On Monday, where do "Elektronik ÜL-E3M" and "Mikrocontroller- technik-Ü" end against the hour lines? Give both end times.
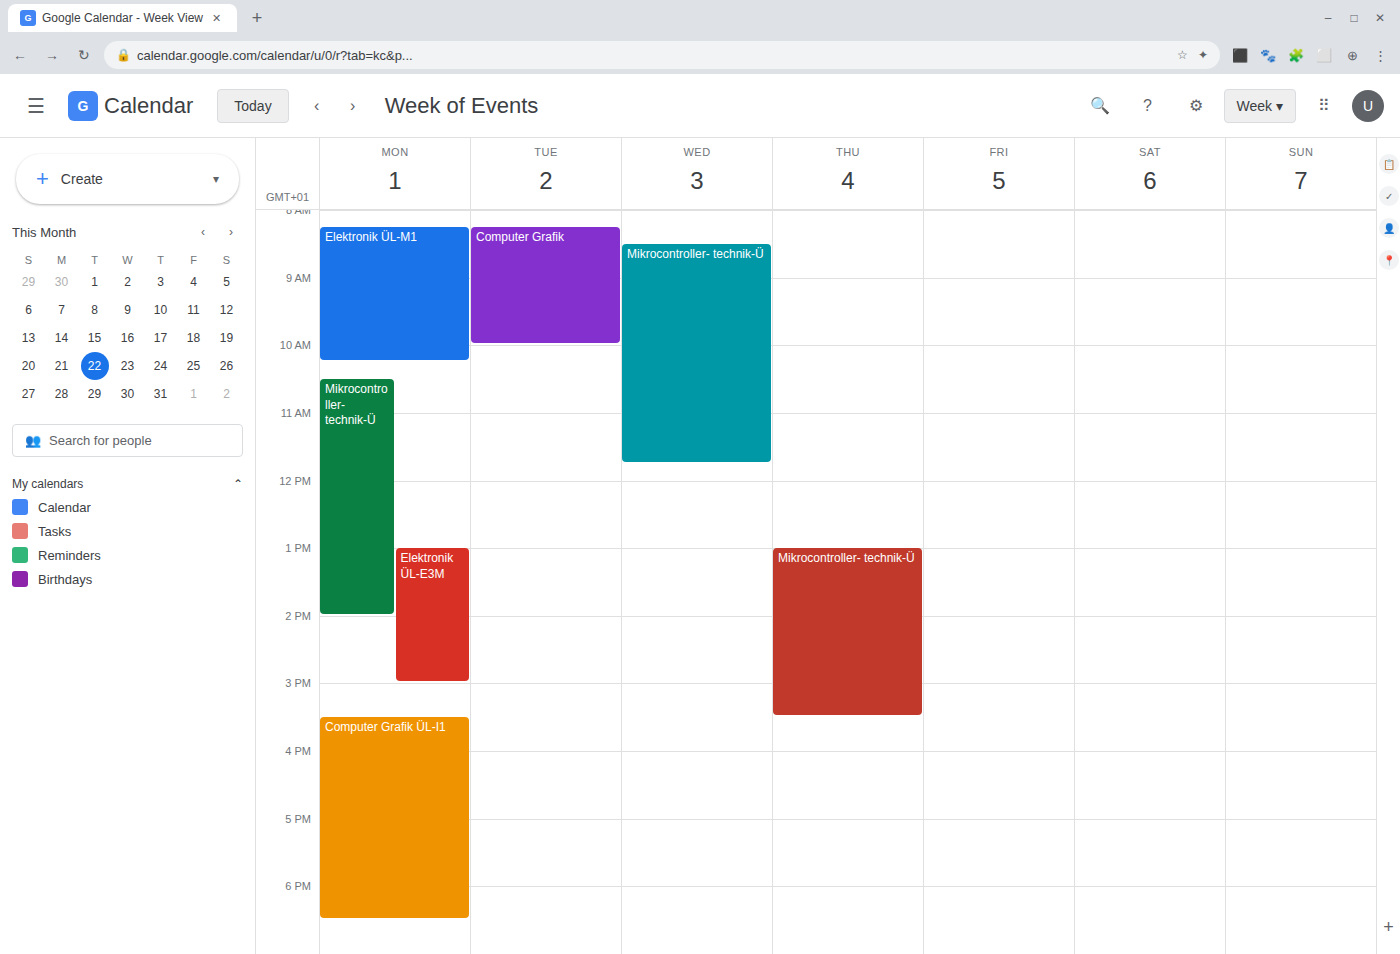
"Elektronik ÜL-E3M": 3:00 PM, exactly on the 3 PM line. "Mikrocontroller- technik-Ü": 2:00 PM, exactly on the 2 PM line.